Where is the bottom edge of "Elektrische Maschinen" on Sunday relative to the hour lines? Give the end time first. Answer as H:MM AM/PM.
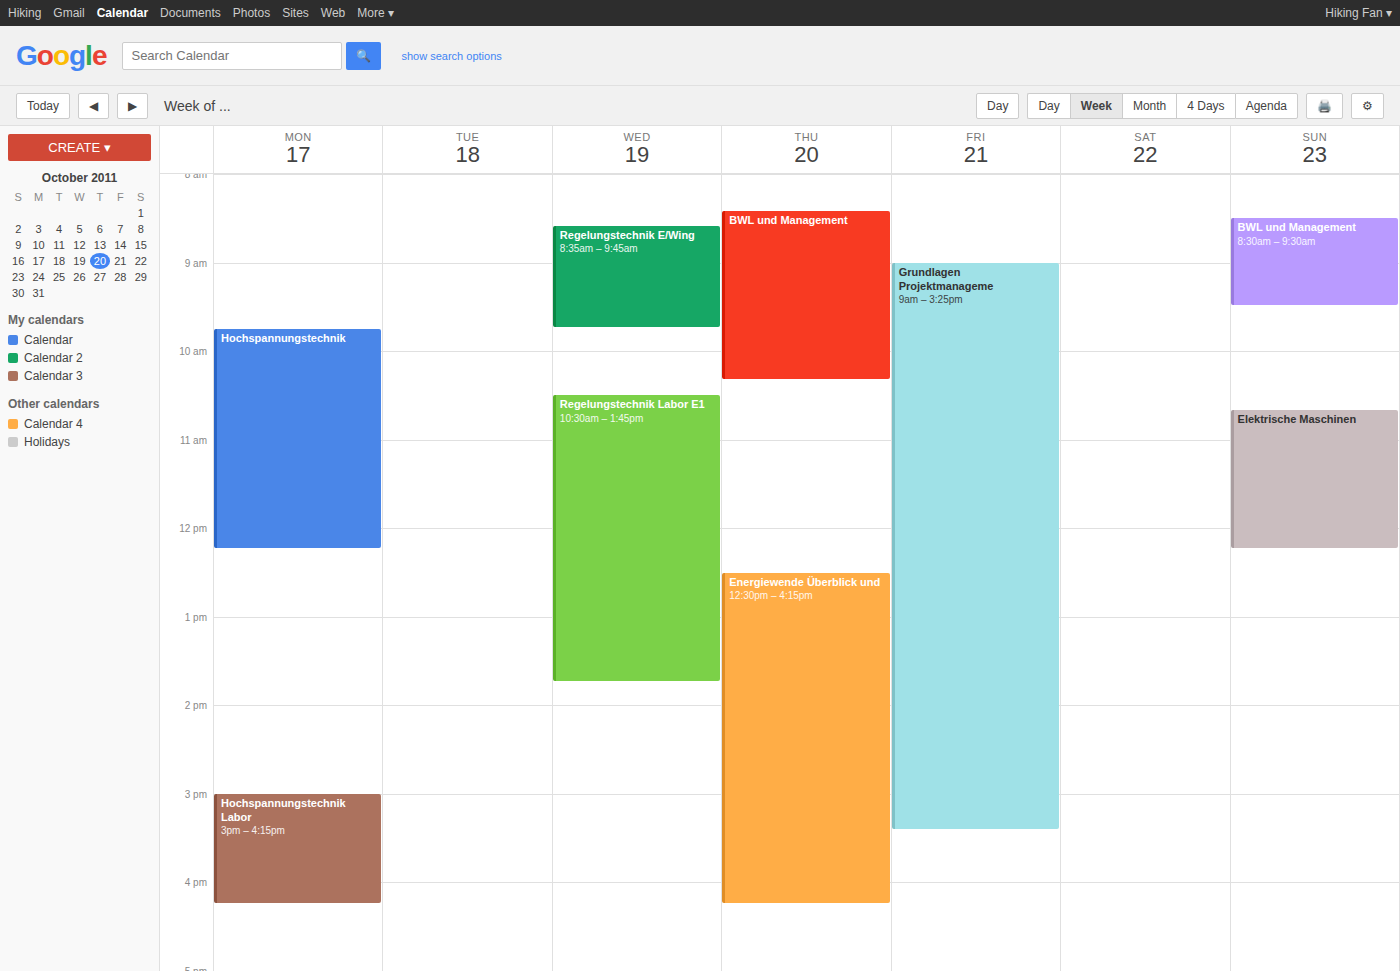
12:15 PM -- neither: a quarter of the way from the 12 PM line to the 1 PM line.